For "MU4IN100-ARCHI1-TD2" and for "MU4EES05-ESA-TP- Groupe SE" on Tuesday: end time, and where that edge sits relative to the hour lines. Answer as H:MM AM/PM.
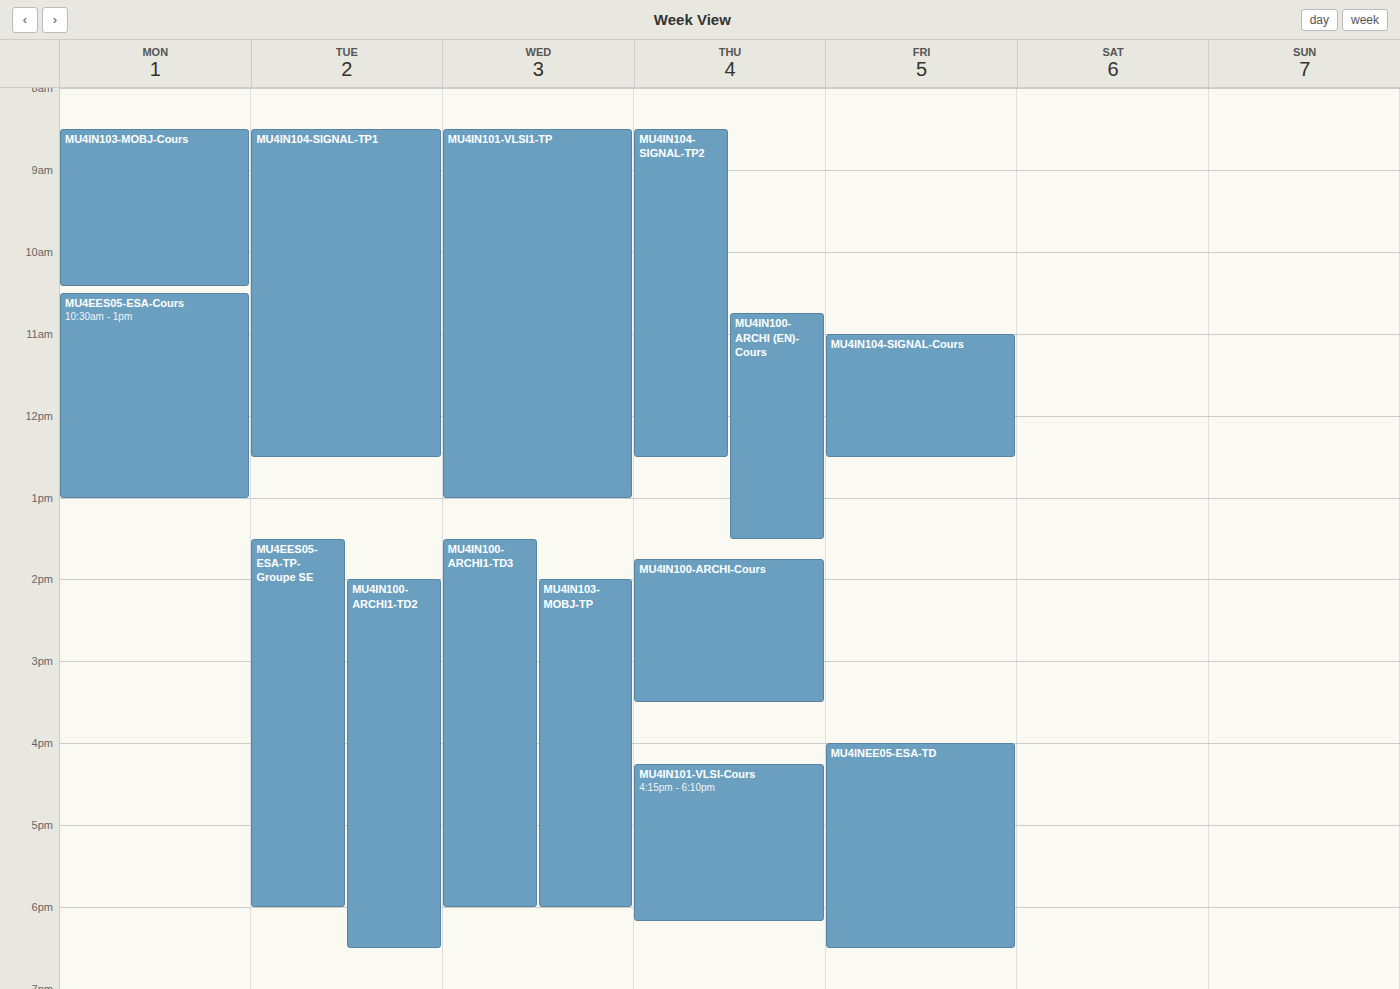
"MU4IN100-ARCHI1-TD2": 6:30 PM, halfway between the 6 PM and 7 PM lines. "MU4EES05-ESA-TP- Groupe SE": 6:00 PM, exactly on the 6 PM line.